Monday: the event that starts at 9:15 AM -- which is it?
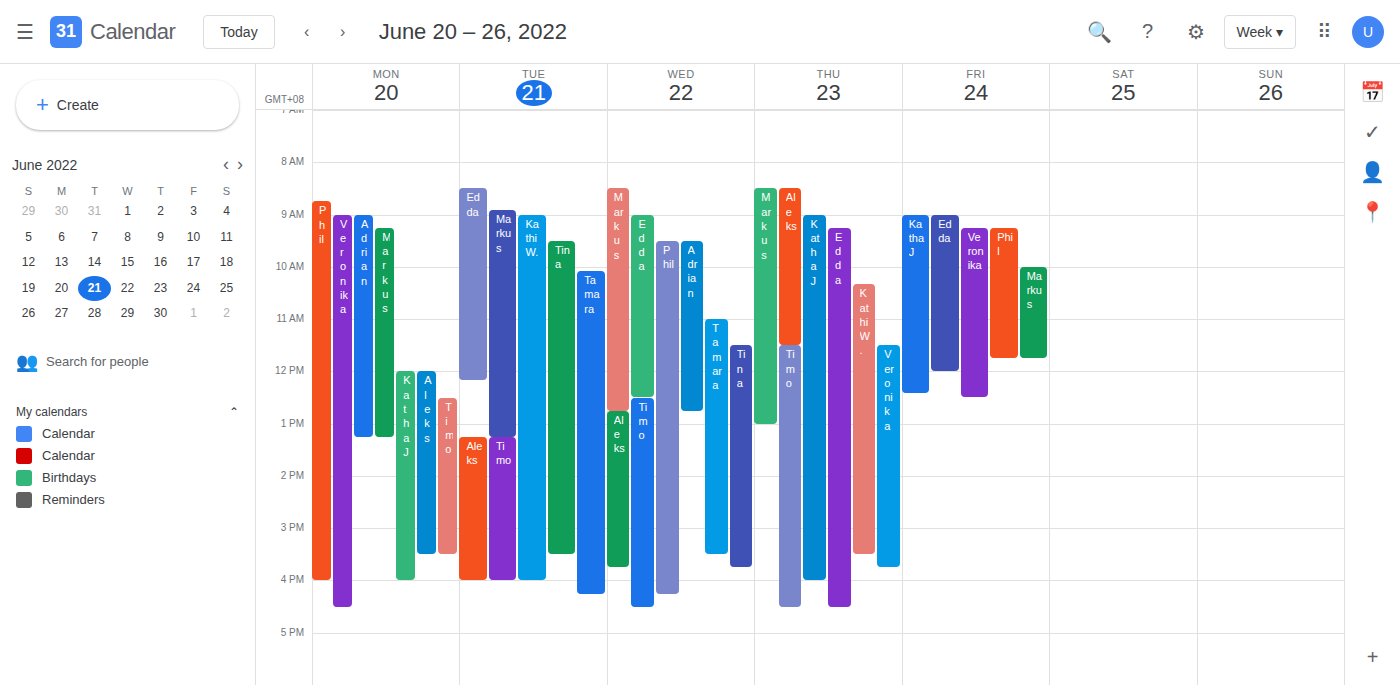
"Markus"